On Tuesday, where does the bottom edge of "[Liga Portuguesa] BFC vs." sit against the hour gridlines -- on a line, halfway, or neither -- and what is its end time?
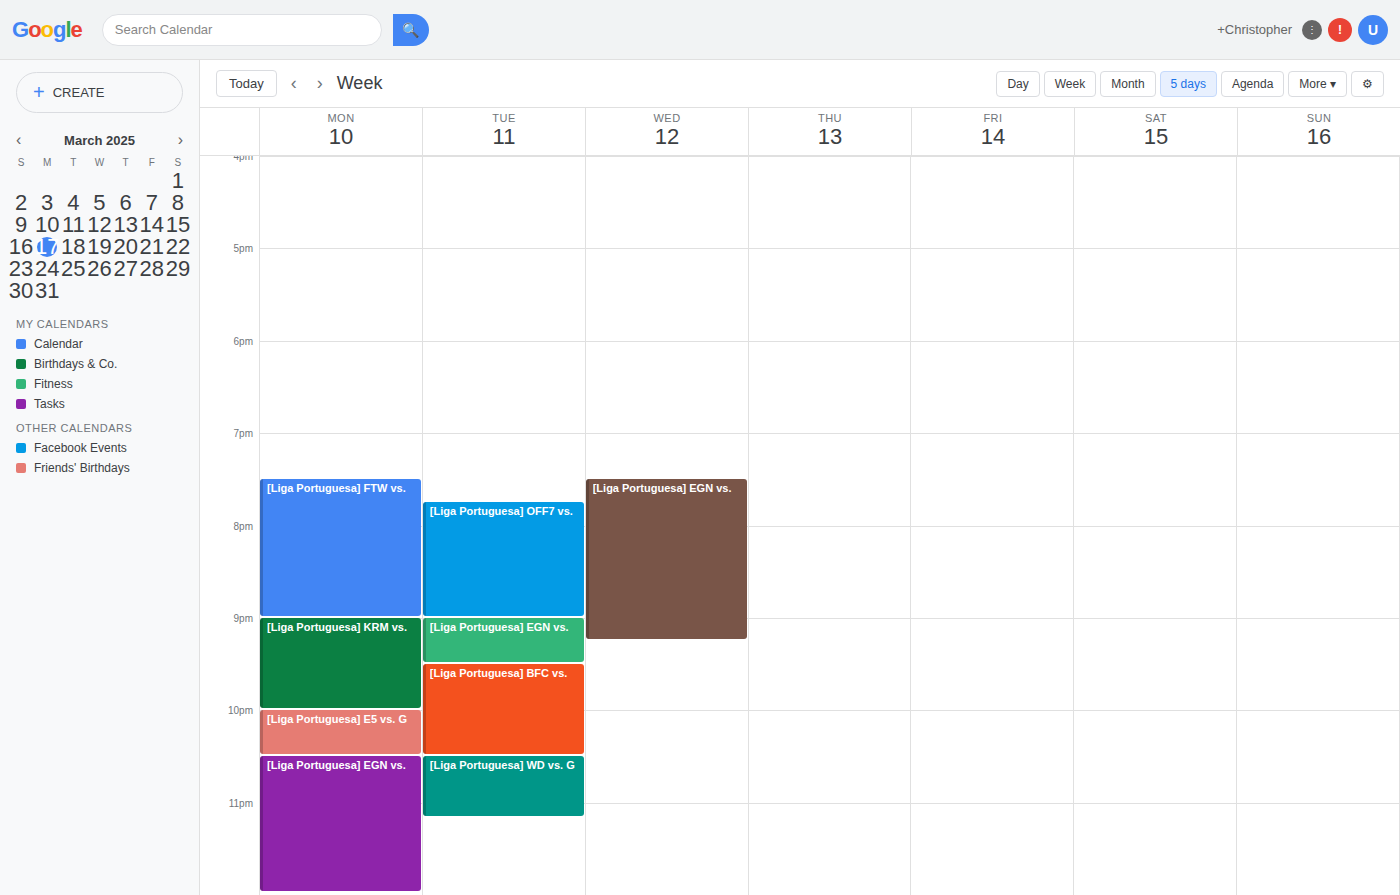
22:30 -- halfway between the 22:00 and 23:00 lines.